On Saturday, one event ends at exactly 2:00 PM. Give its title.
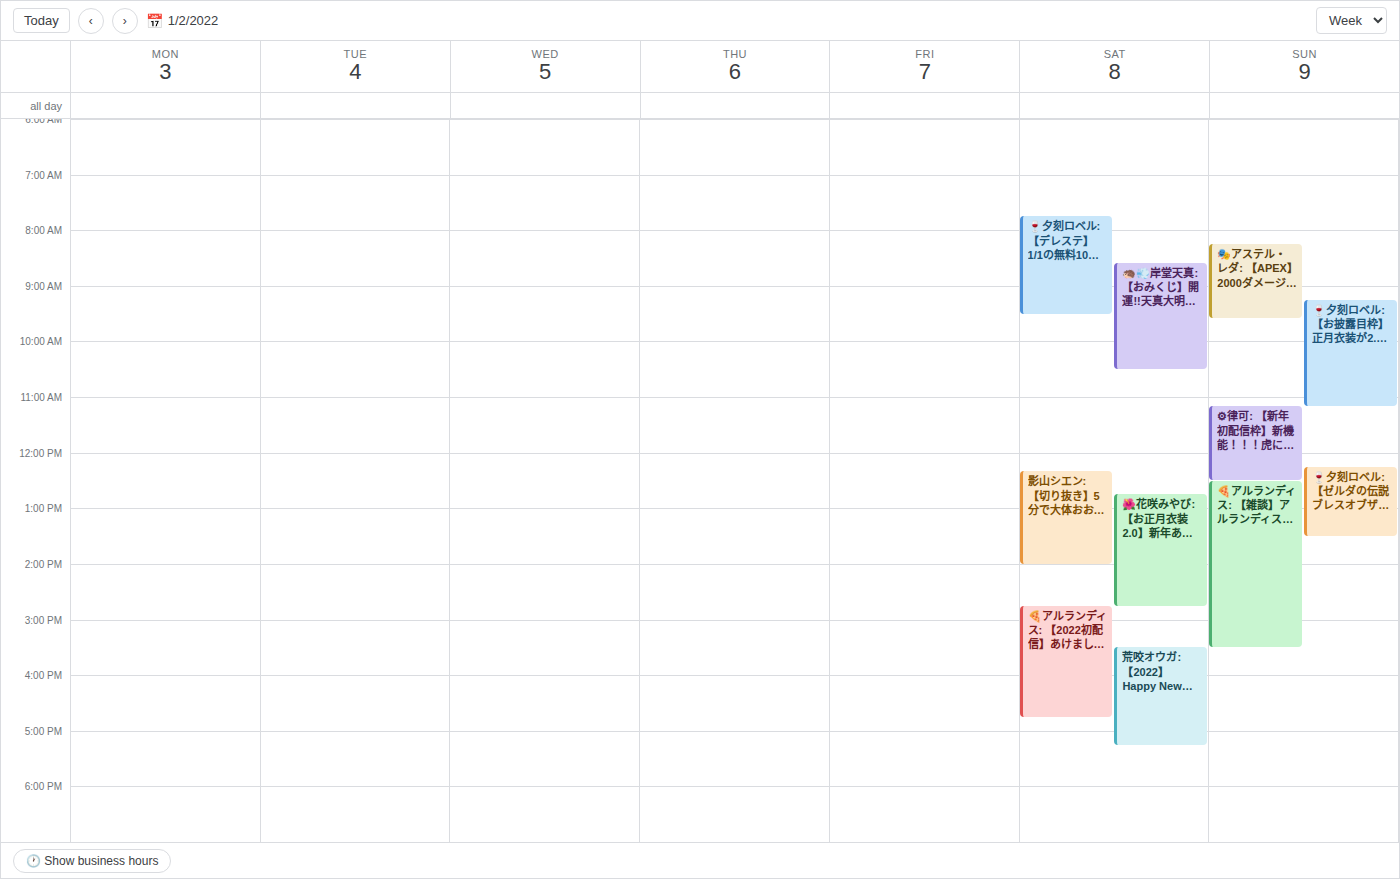
"影山シエン: 【切り抜き】5分で大体おおよそわかる影"